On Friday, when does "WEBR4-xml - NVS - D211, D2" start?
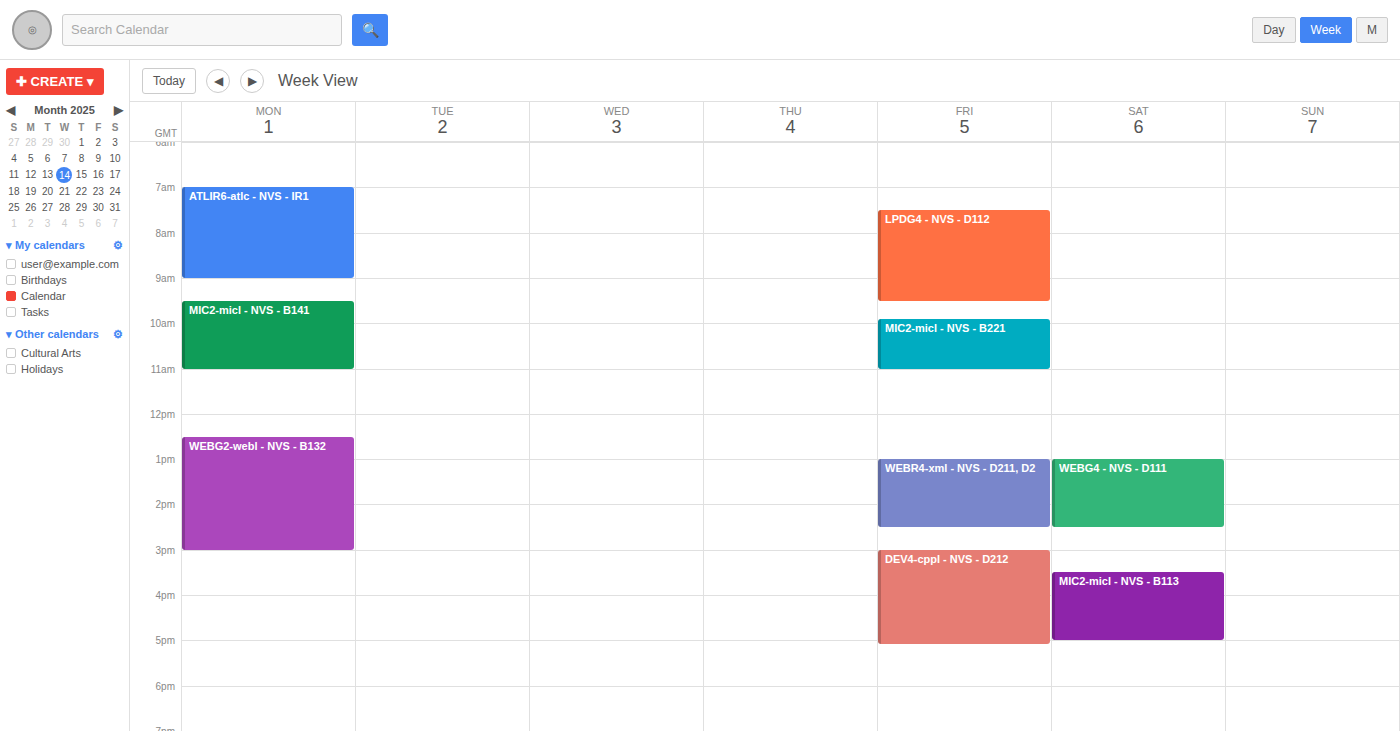
1:00 PM